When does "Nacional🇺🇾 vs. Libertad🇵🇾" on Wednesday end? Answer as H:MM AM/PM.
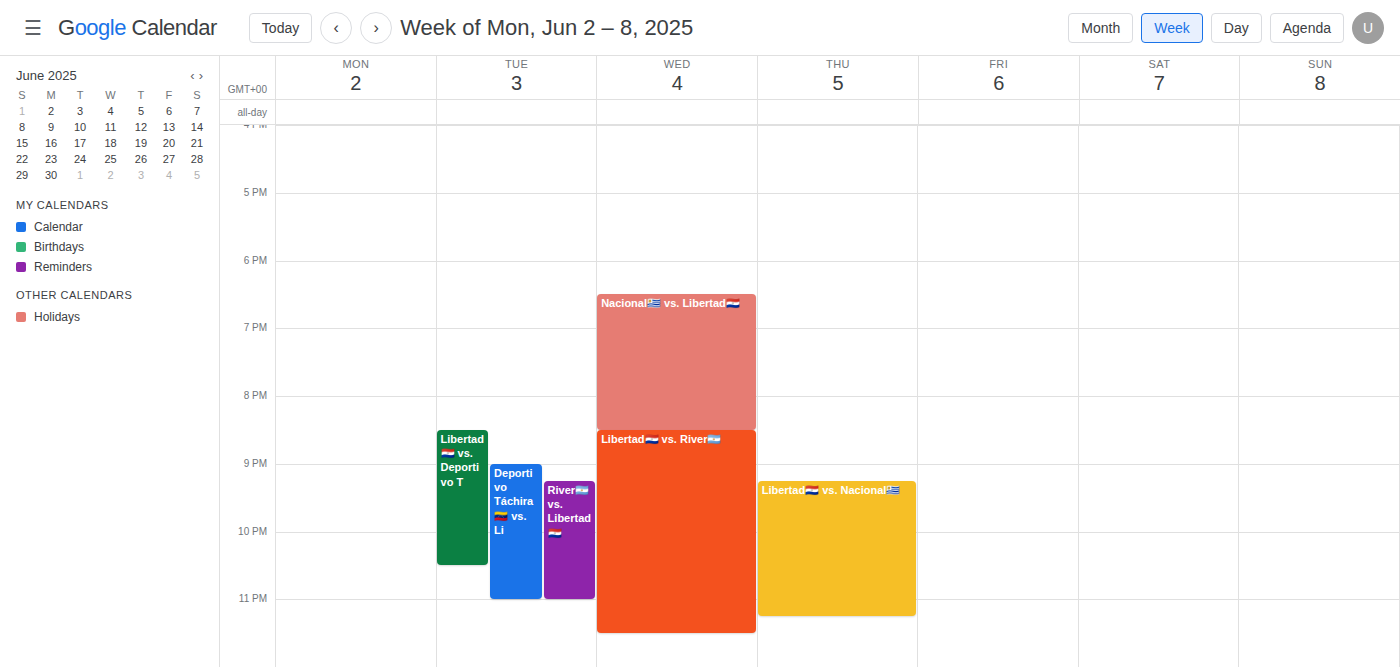
8:30 PM